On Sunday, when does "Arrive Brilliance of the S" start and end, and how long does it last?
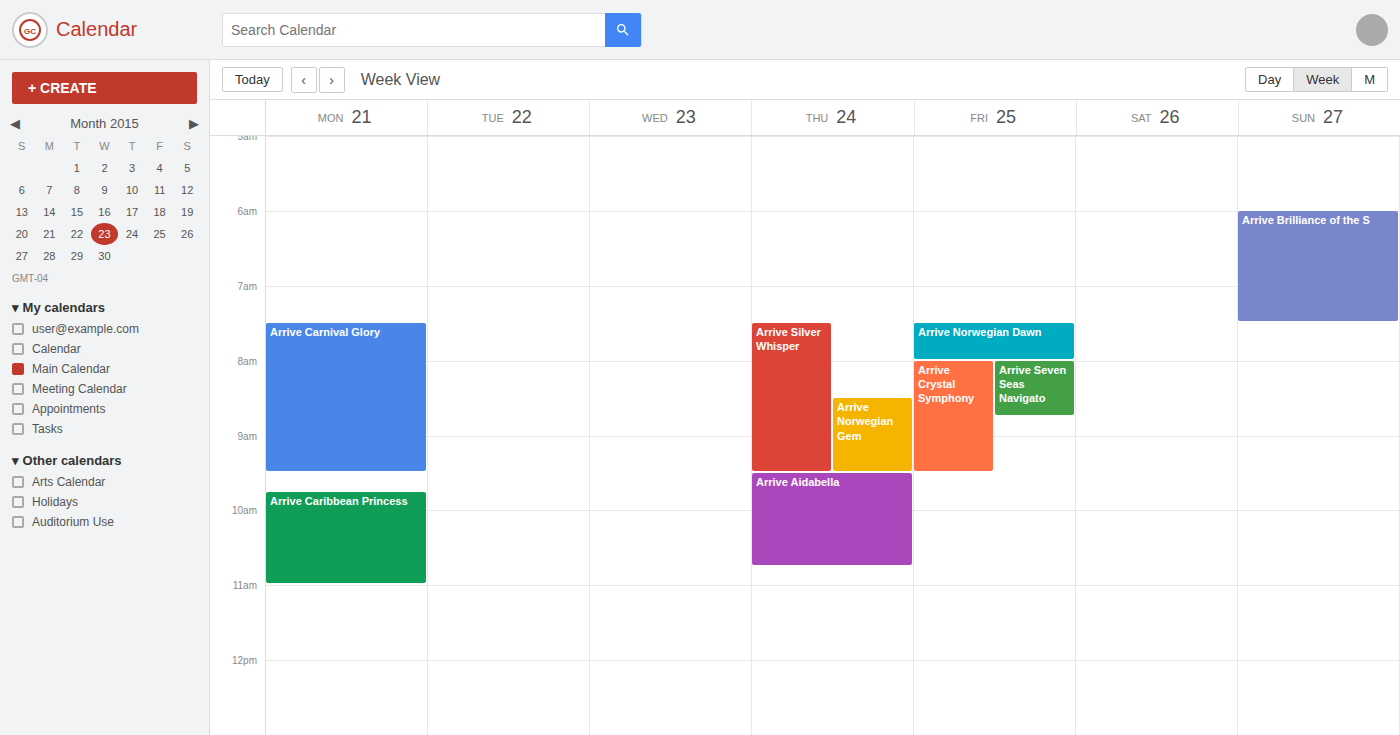
6:00 AM to 7:30 AM, 1 hour 30 minutes